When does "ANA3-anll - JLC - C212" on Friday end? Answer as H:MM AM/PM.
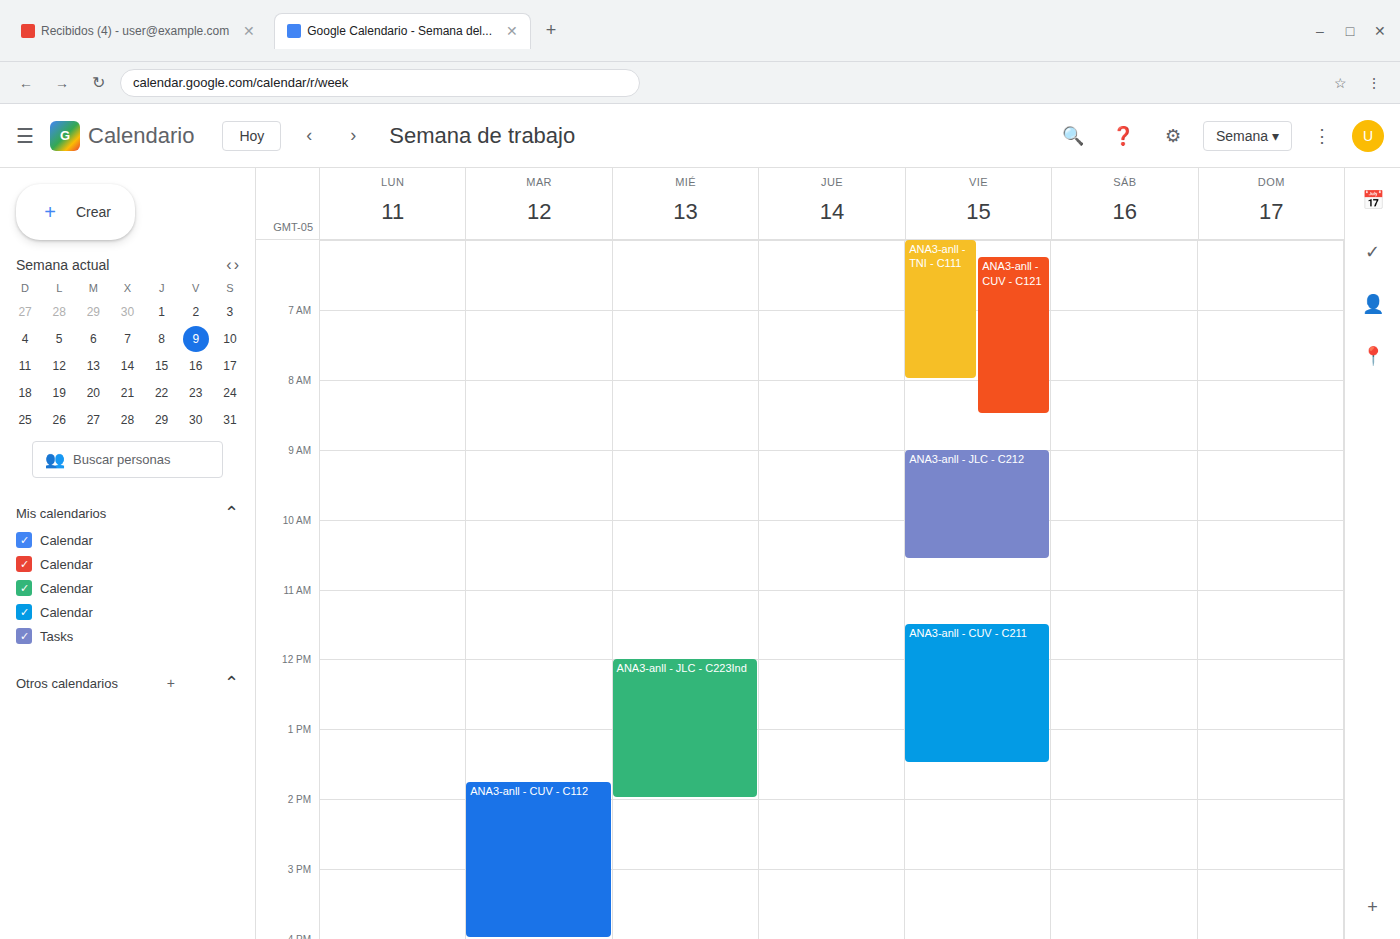
10:35 AM